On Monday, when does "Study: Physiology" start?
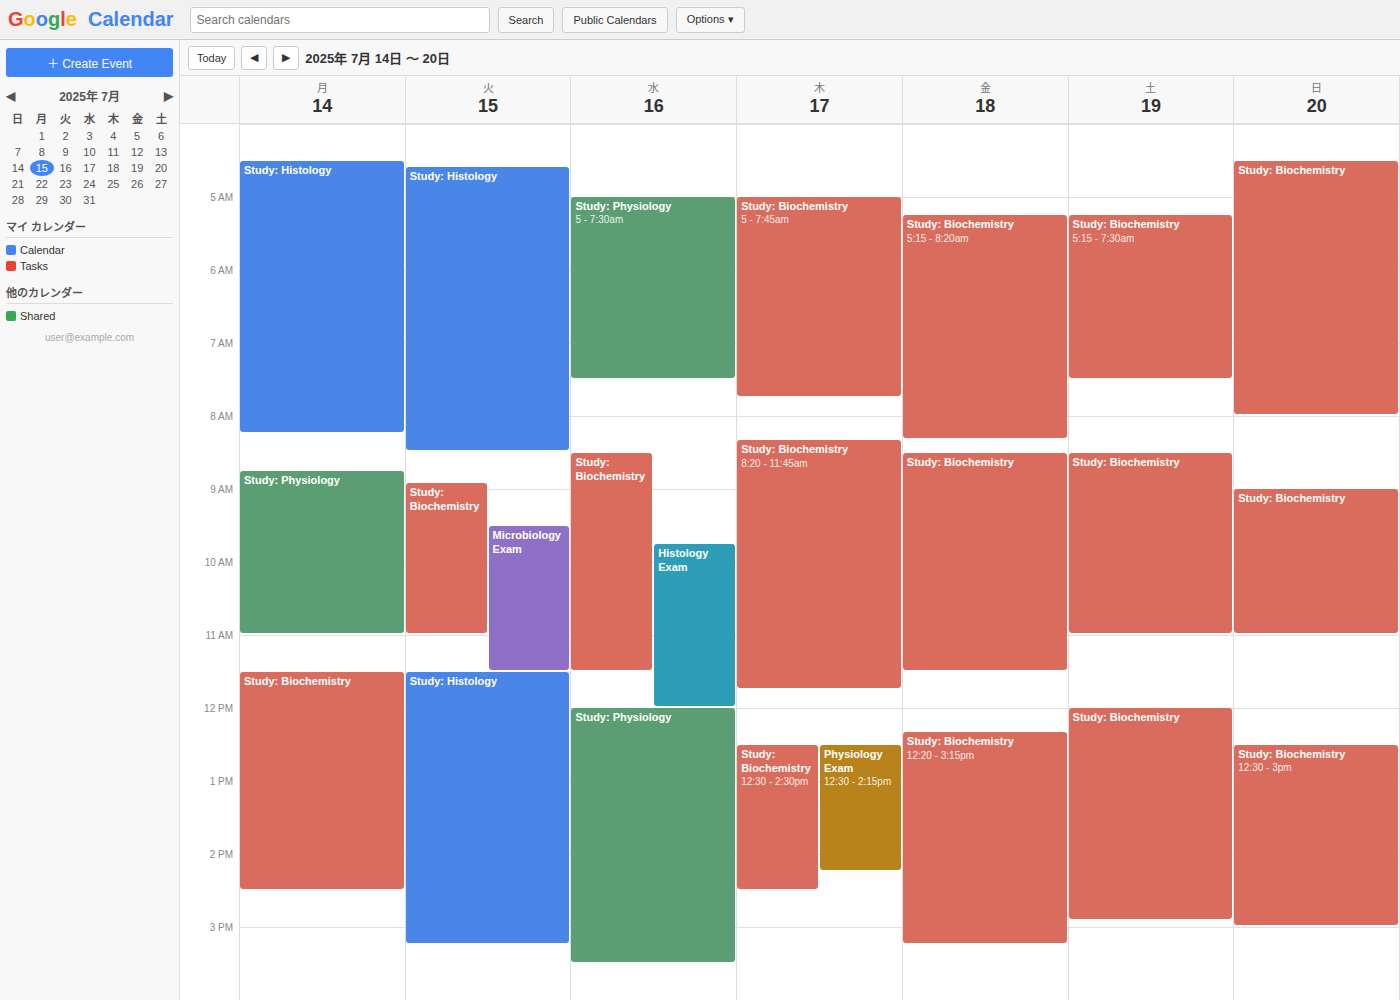
08:45